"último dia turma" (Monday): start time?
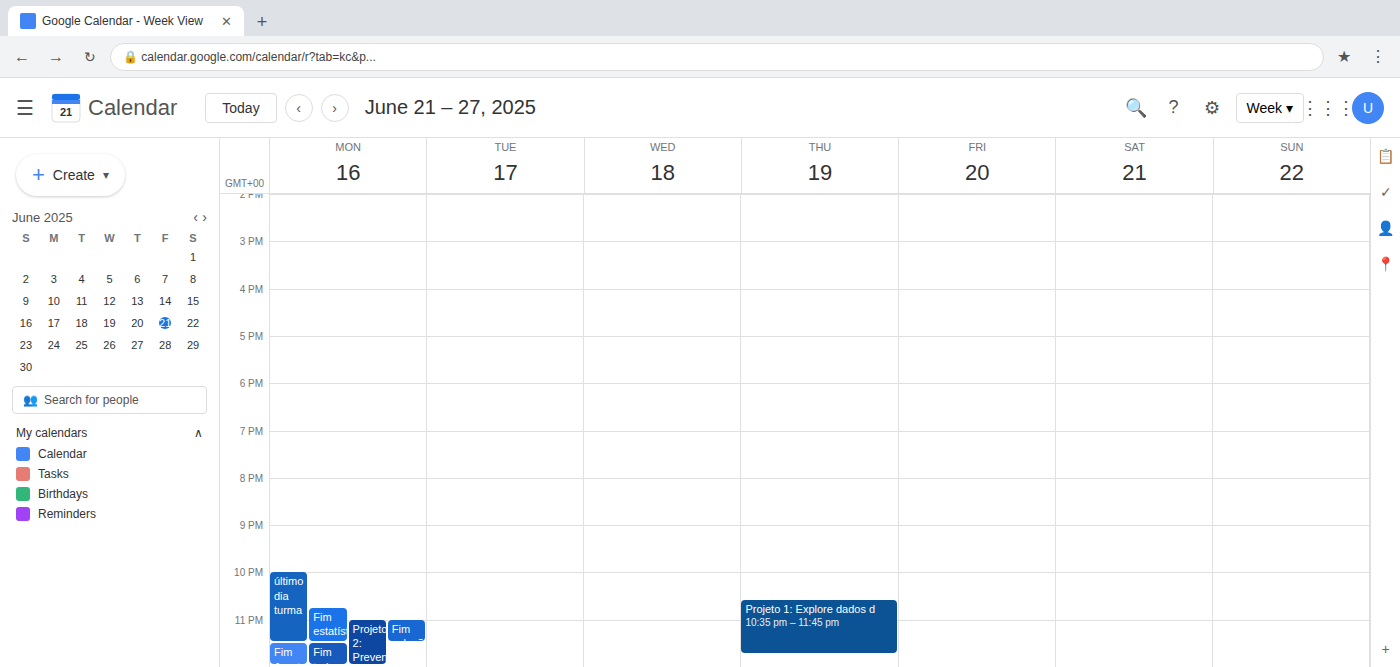
10:00 PM